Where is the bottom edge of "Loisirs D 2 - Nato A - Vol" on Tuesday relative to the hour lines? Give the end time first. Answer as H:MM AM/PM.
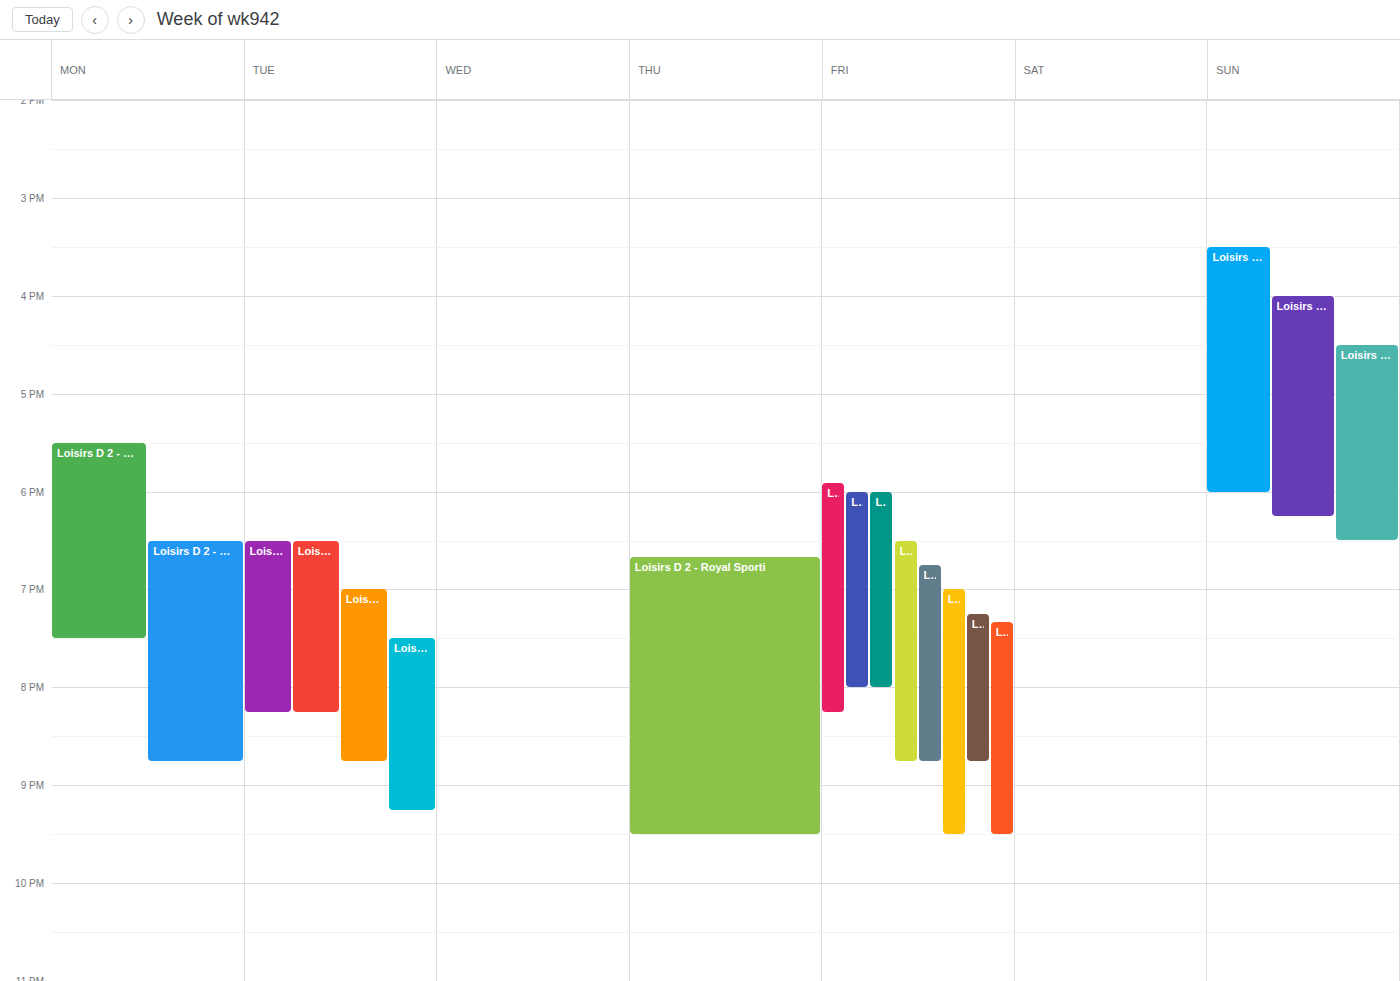
8:15 PM -- neither: a quarter of the way from the 8 PM line to the 9 PM line.